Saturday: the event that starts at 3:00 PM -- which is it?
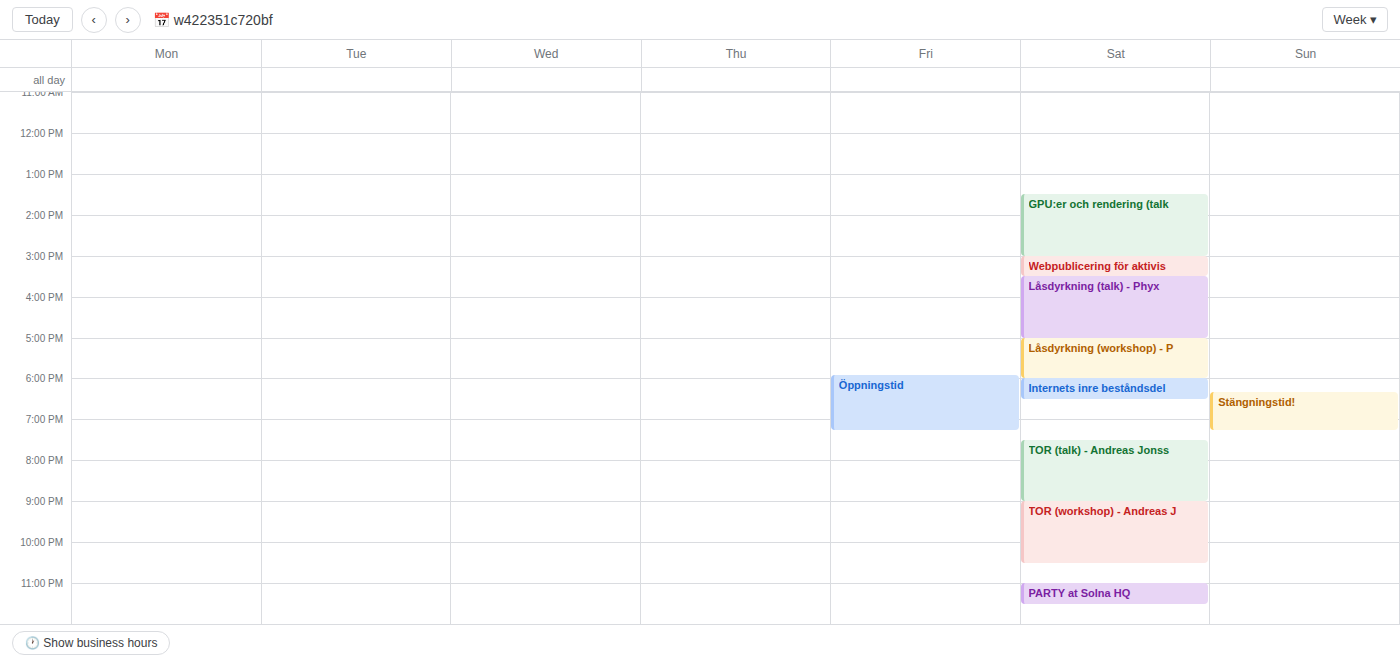
"Webpublicering för aktivis"